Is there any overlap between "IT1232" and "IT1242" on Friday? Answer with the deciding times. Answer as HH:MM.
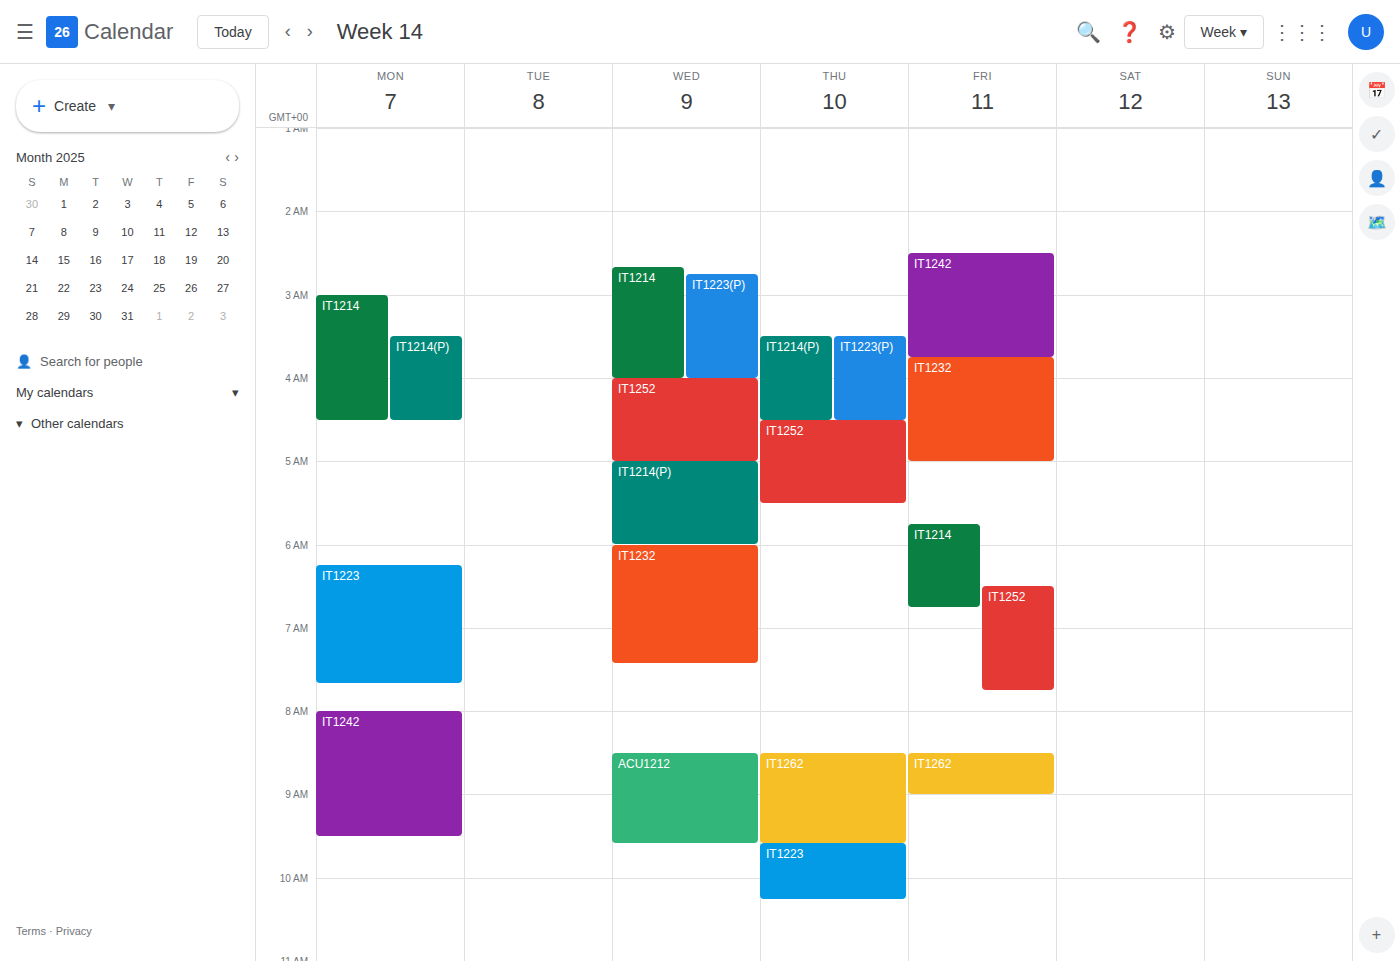
"IT1242" ends at 03:45, exactly when "IT1232" starts -- they touch but do not overlap.